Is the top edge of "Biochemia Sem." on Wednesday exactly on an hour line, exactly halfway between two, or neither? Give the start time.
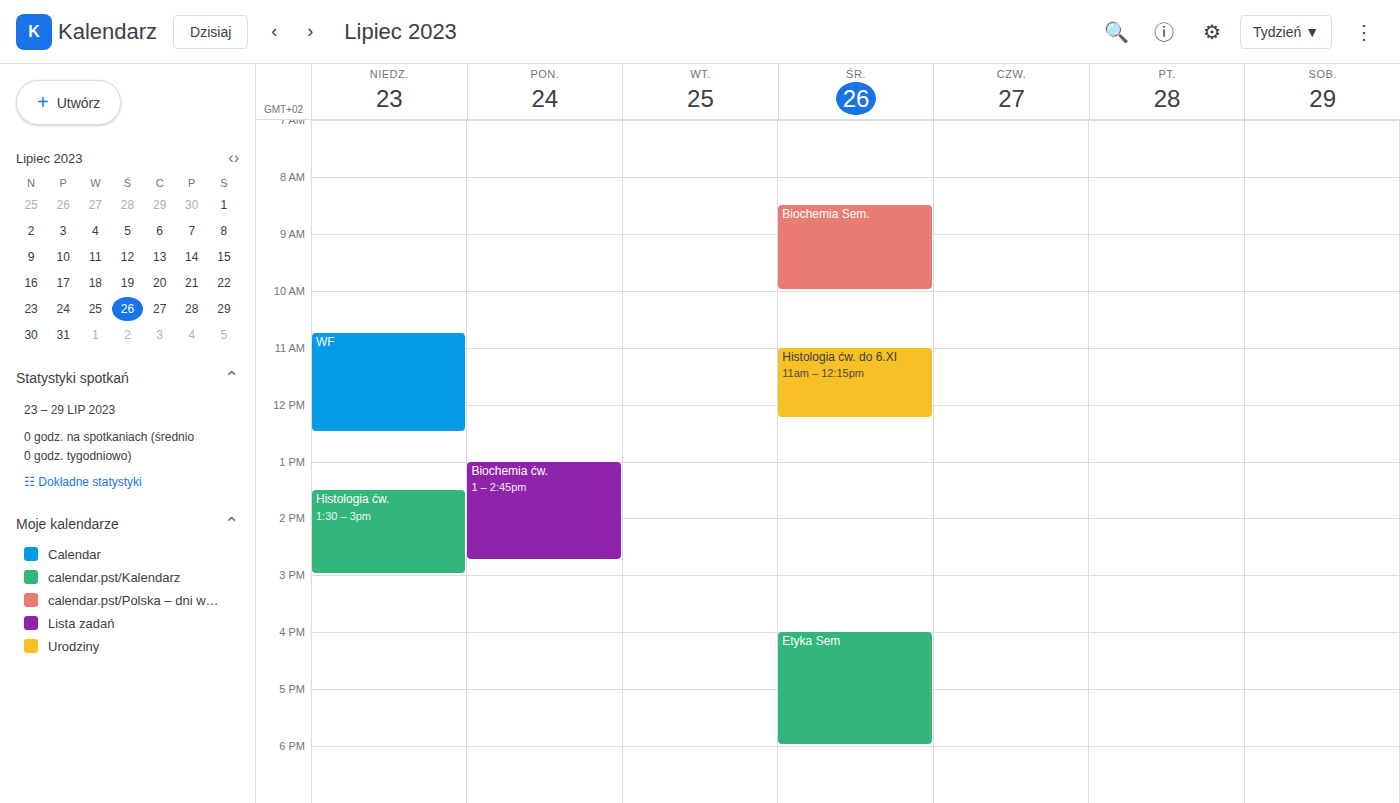
8:30 AM -- halfway between the 8 AM and 9 AM lines.